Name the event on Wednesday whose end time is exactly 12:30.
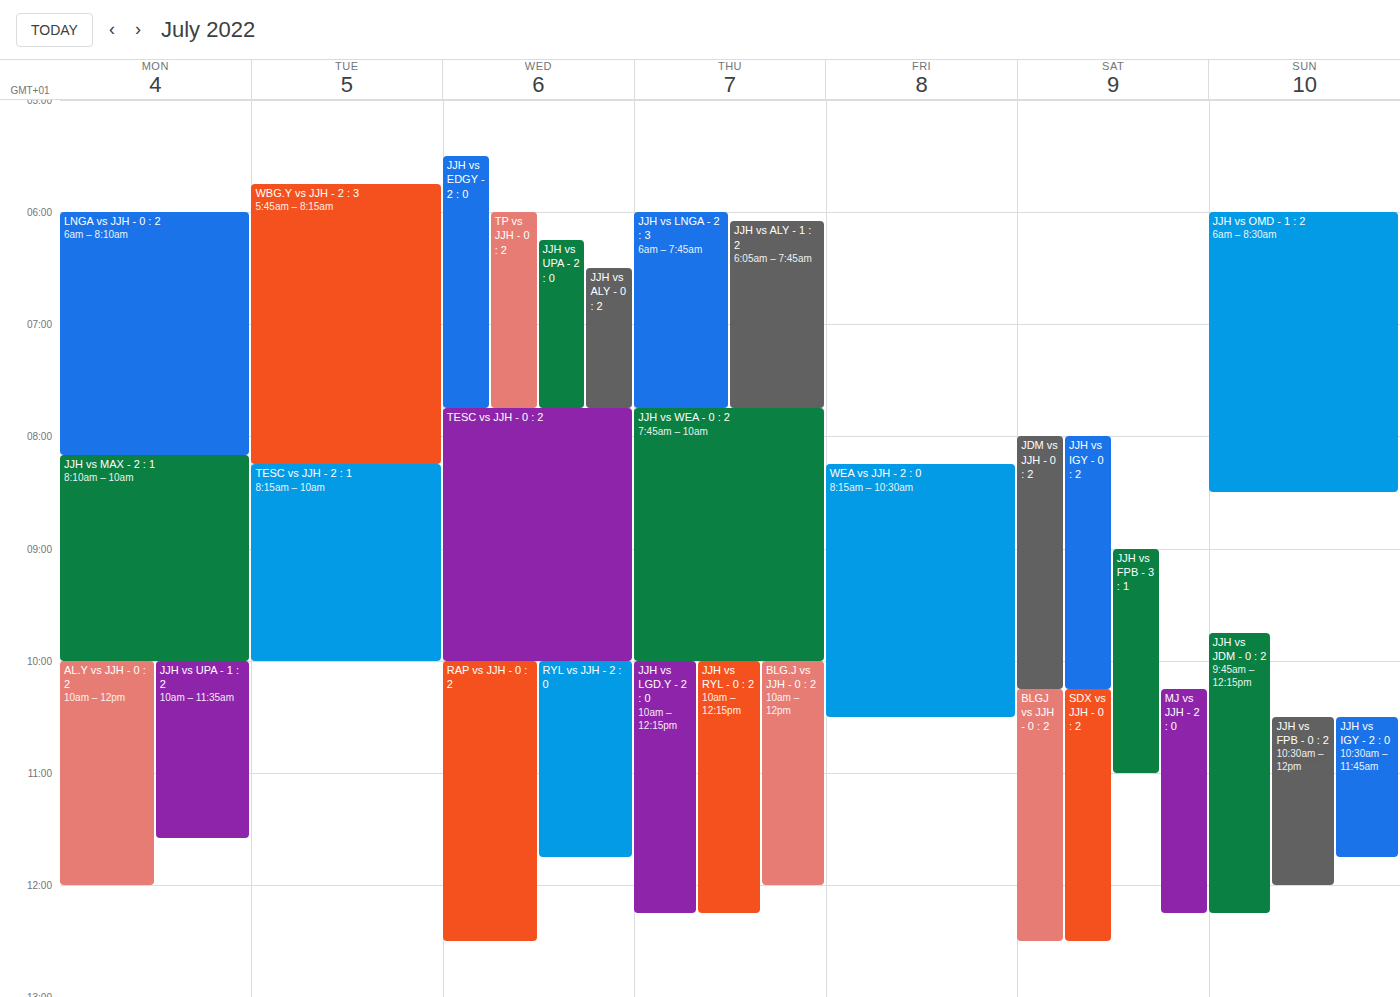
"RAP vs JJH - 0 : 2"